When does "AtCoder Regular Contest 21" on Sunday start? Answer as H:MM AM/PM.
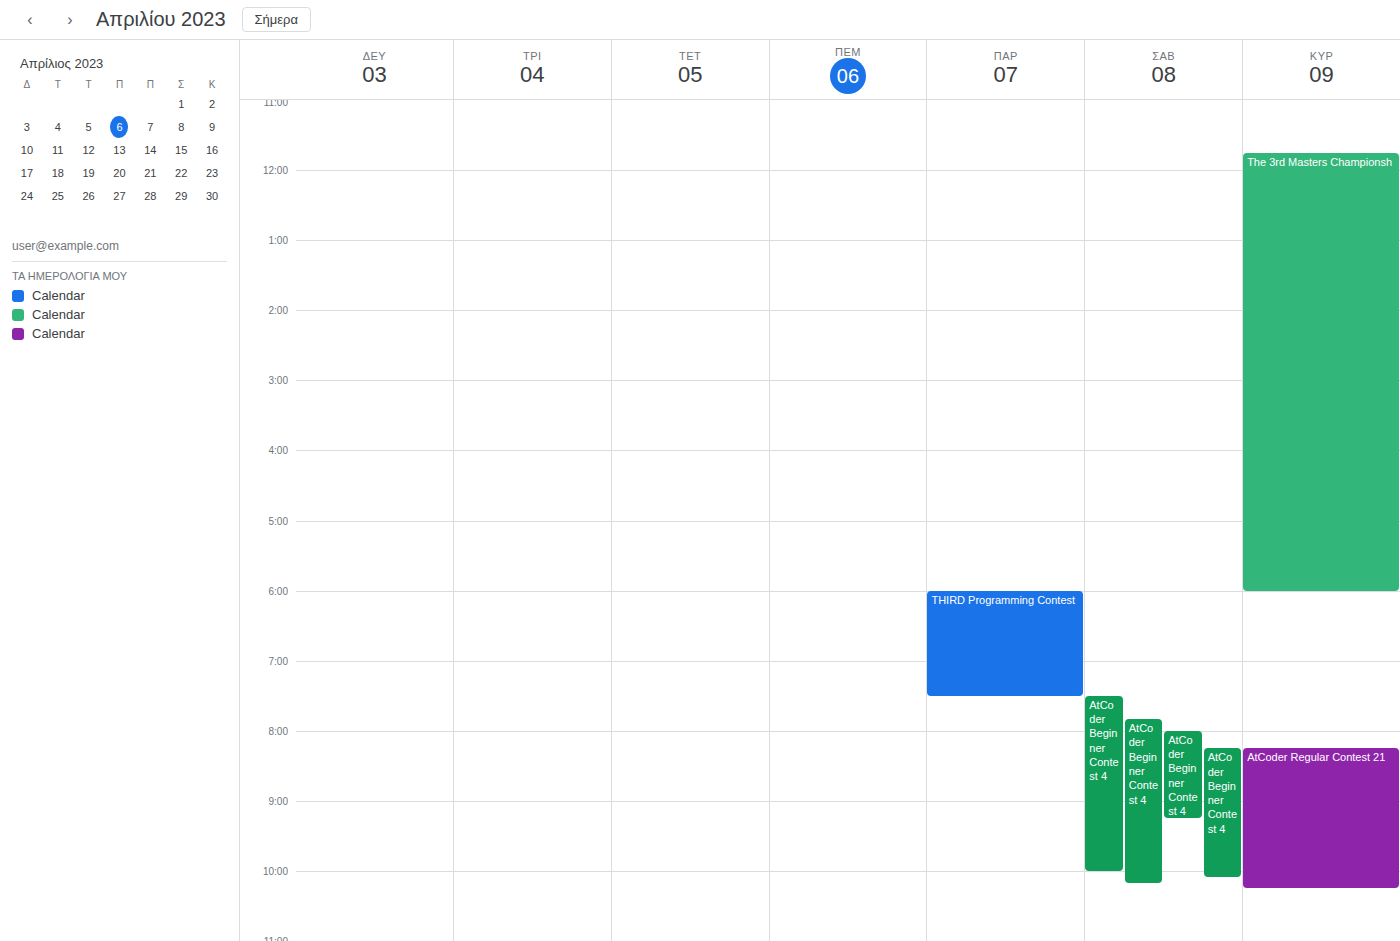
8:15 PM